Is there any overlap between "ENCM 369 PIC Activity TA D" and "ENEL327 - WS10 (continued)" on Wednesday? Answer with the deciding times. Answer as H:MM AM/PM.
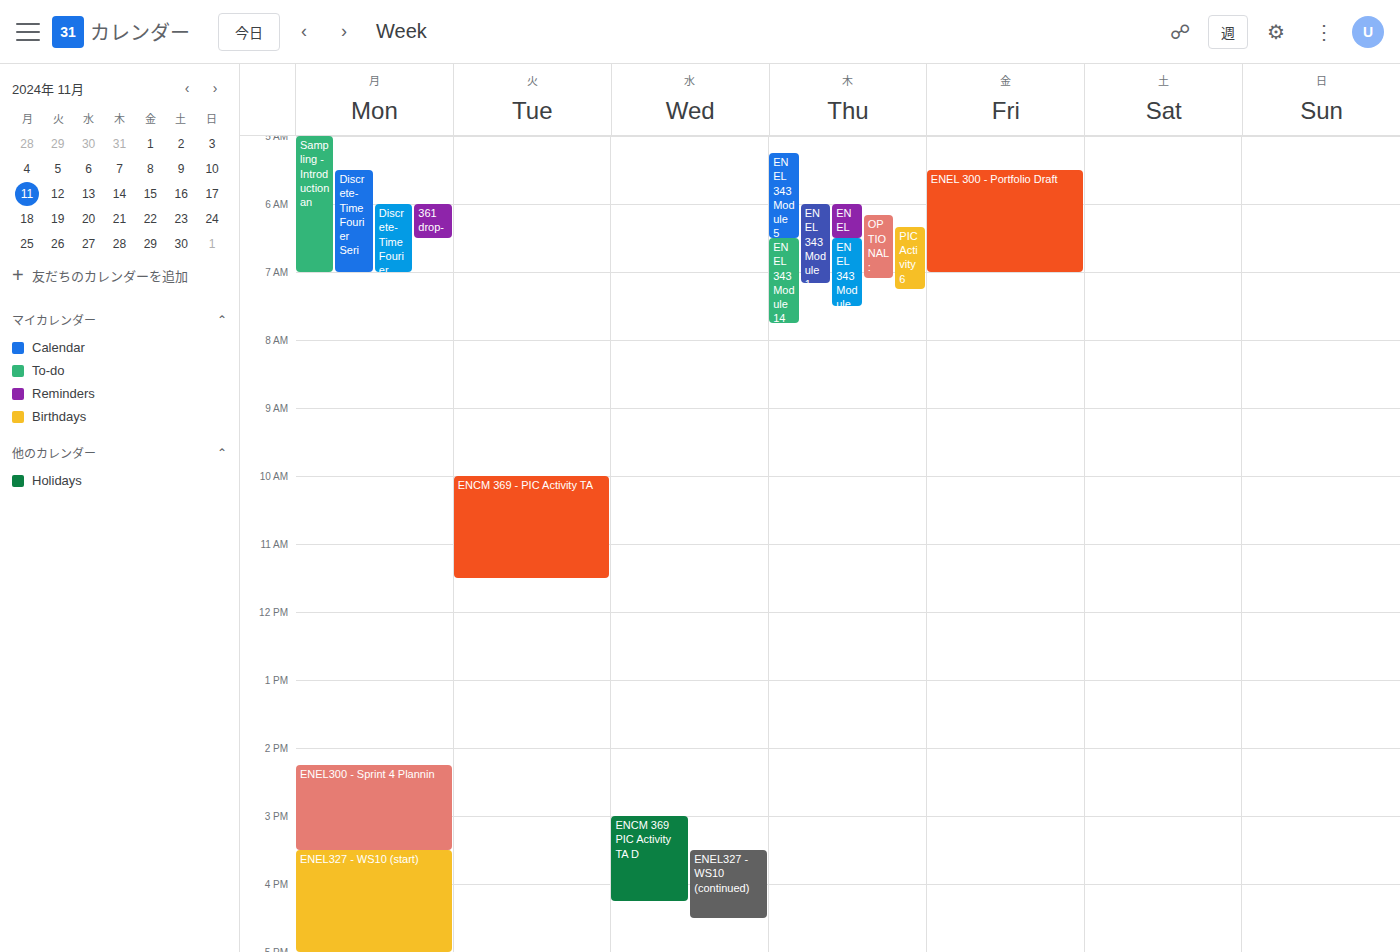
"ENEL327 - WS10 (continued)" starts at 3:30 PM, before "ENCM 369 PIC Activity TA D" ends at 4:15 PM -- they overlap.